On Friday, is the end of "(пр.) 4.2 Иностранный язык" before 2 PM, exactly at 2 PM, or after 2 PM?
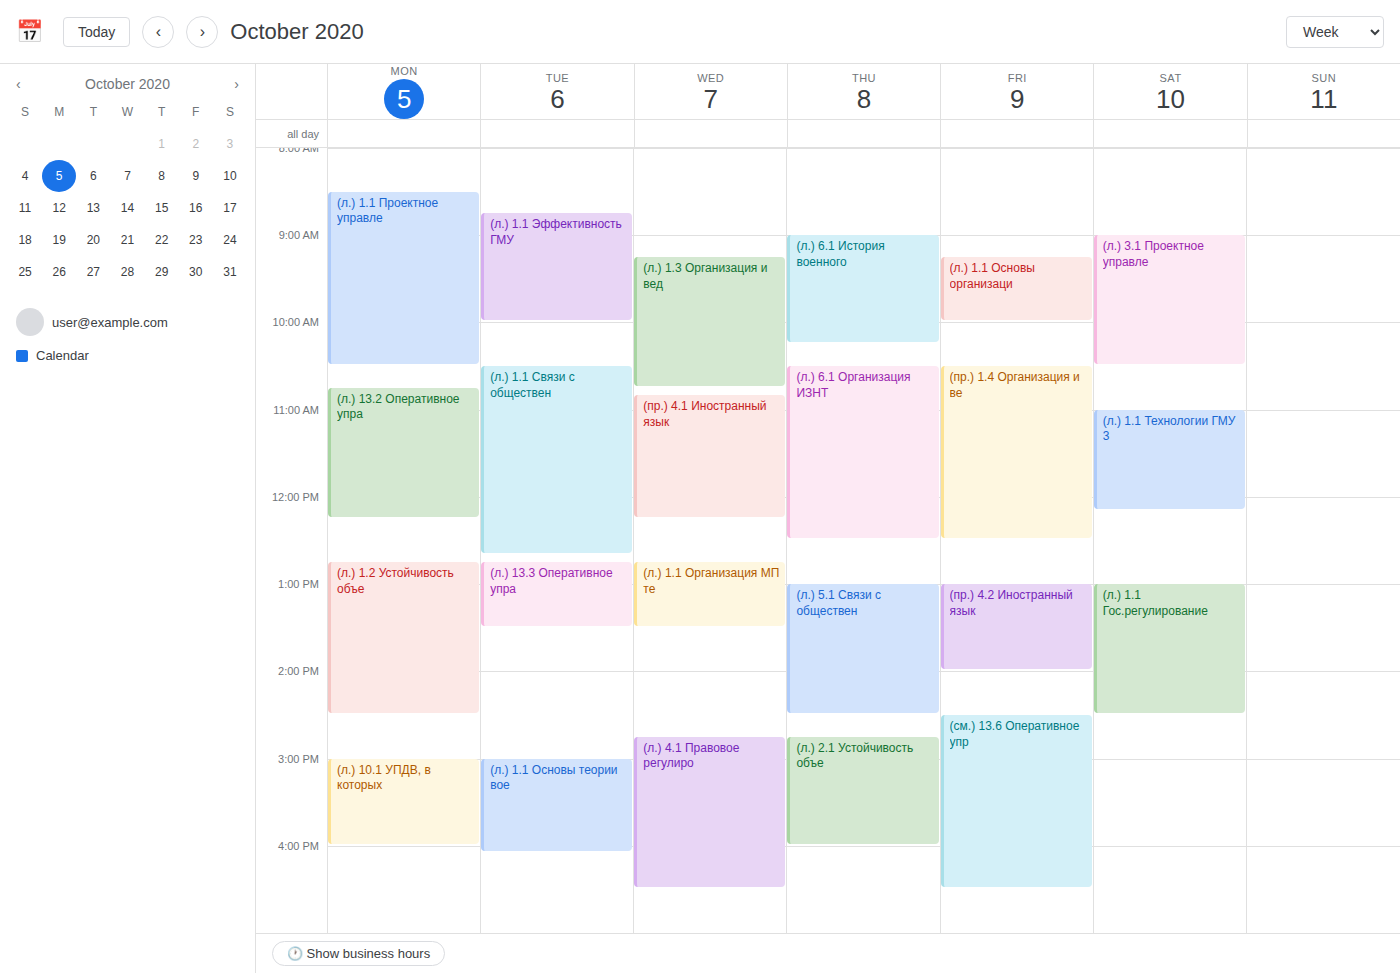
2:00 PM -- exactly at 2 PM, on the 2 PM line.